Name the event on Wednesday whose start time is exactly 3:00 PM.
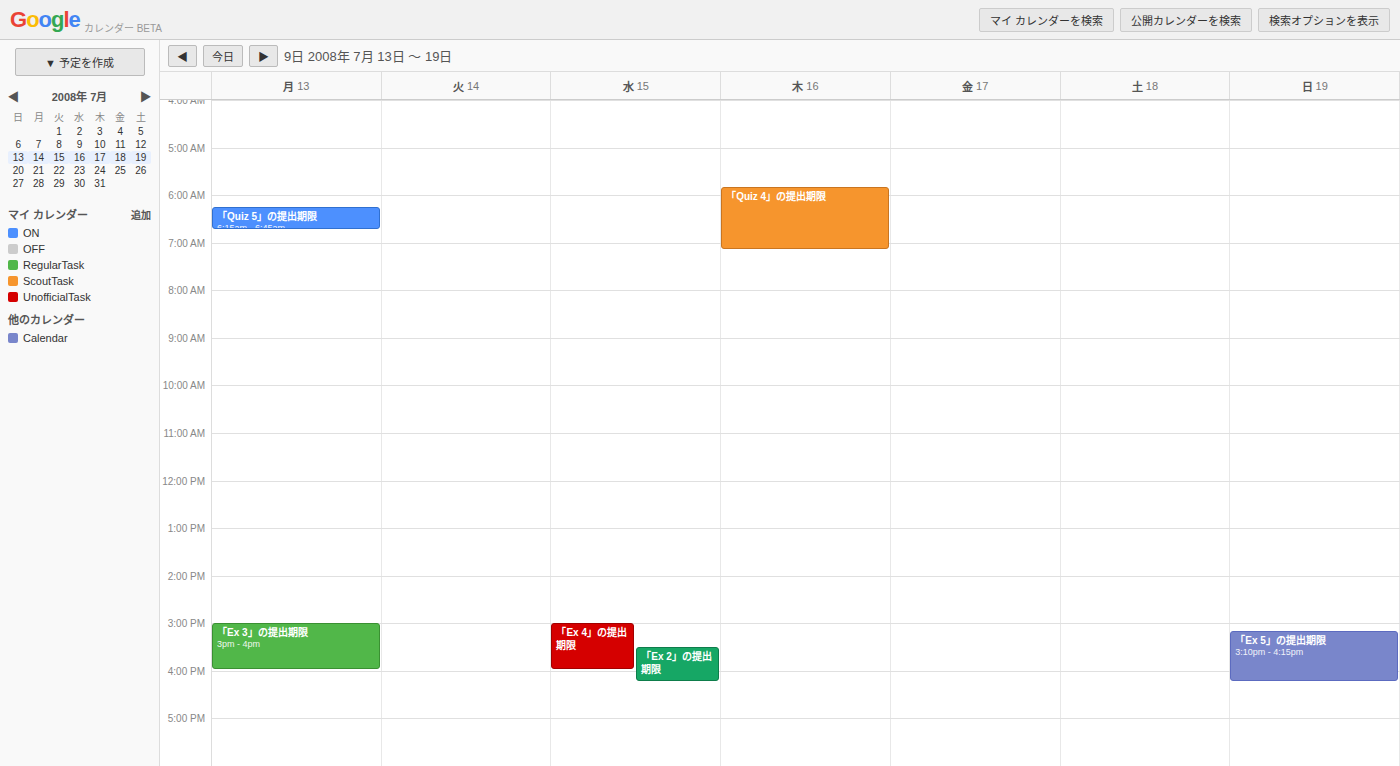
"「Ex 4」の提出期限"